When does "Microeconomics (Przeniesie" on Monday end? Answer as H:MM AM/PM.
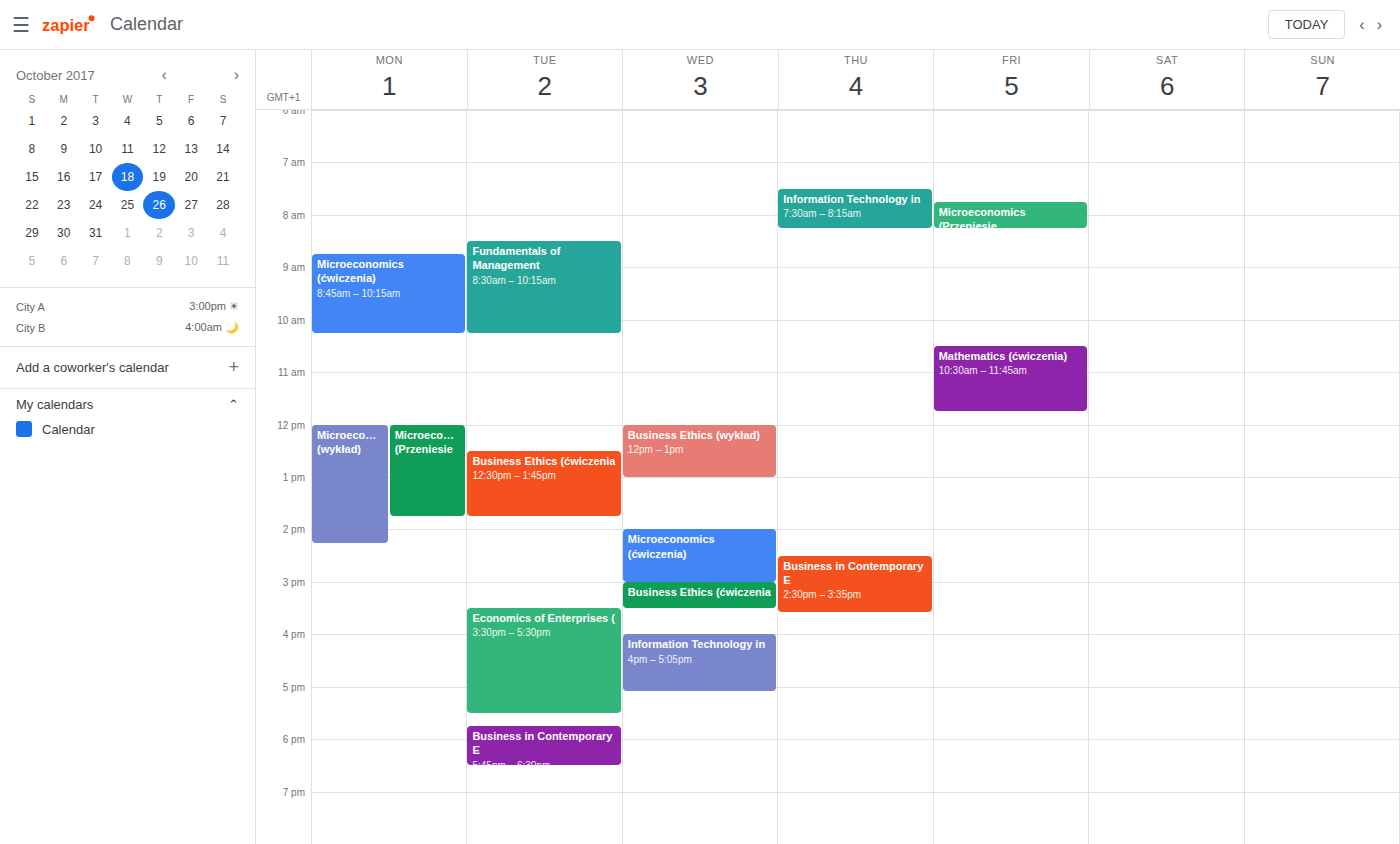
1:45 PM